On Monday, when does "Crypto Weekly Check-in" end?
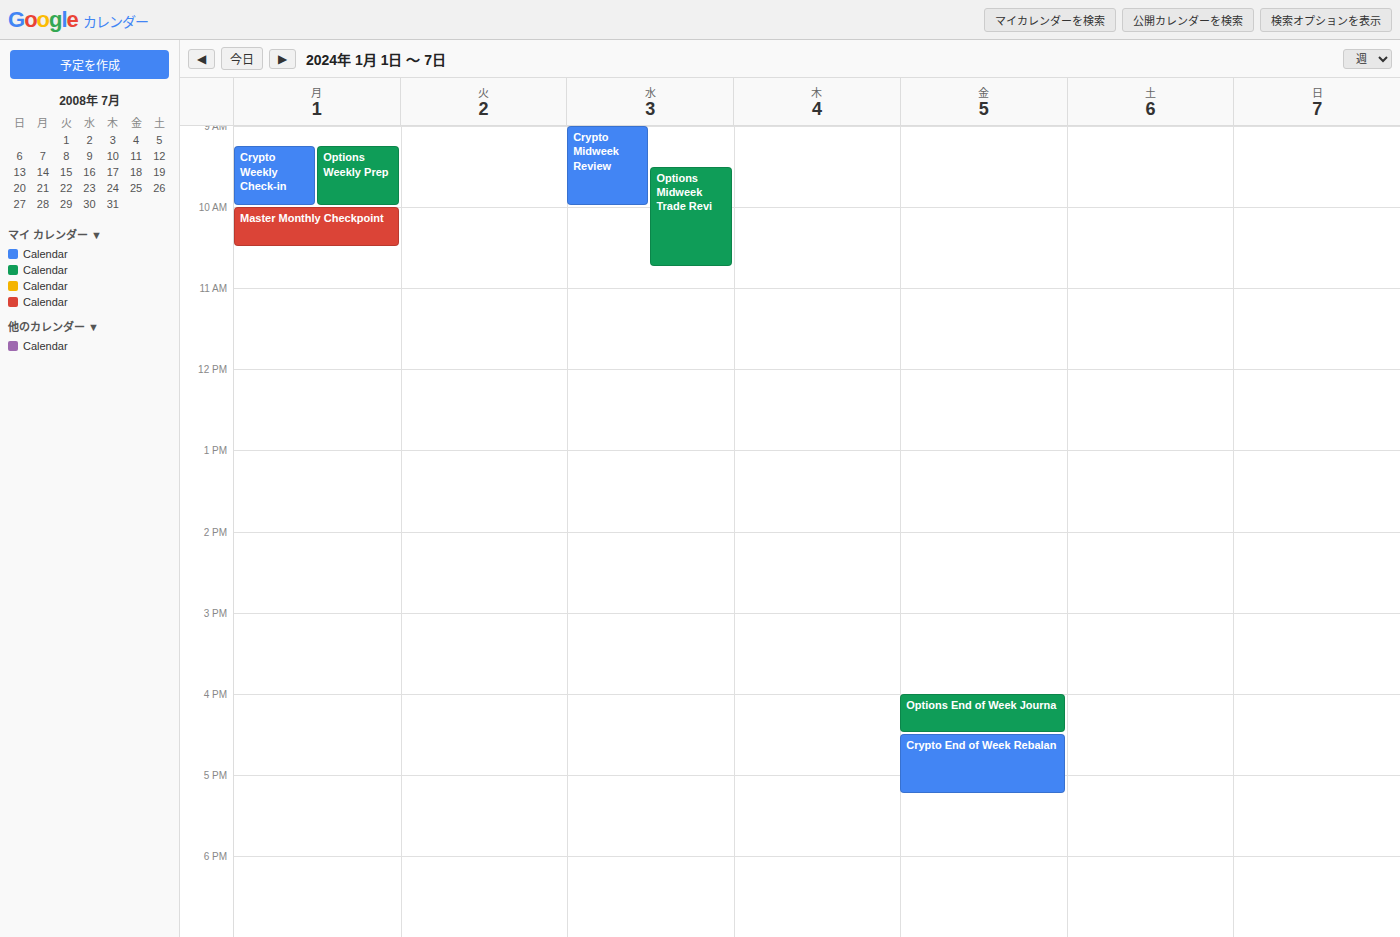
10:00 AM